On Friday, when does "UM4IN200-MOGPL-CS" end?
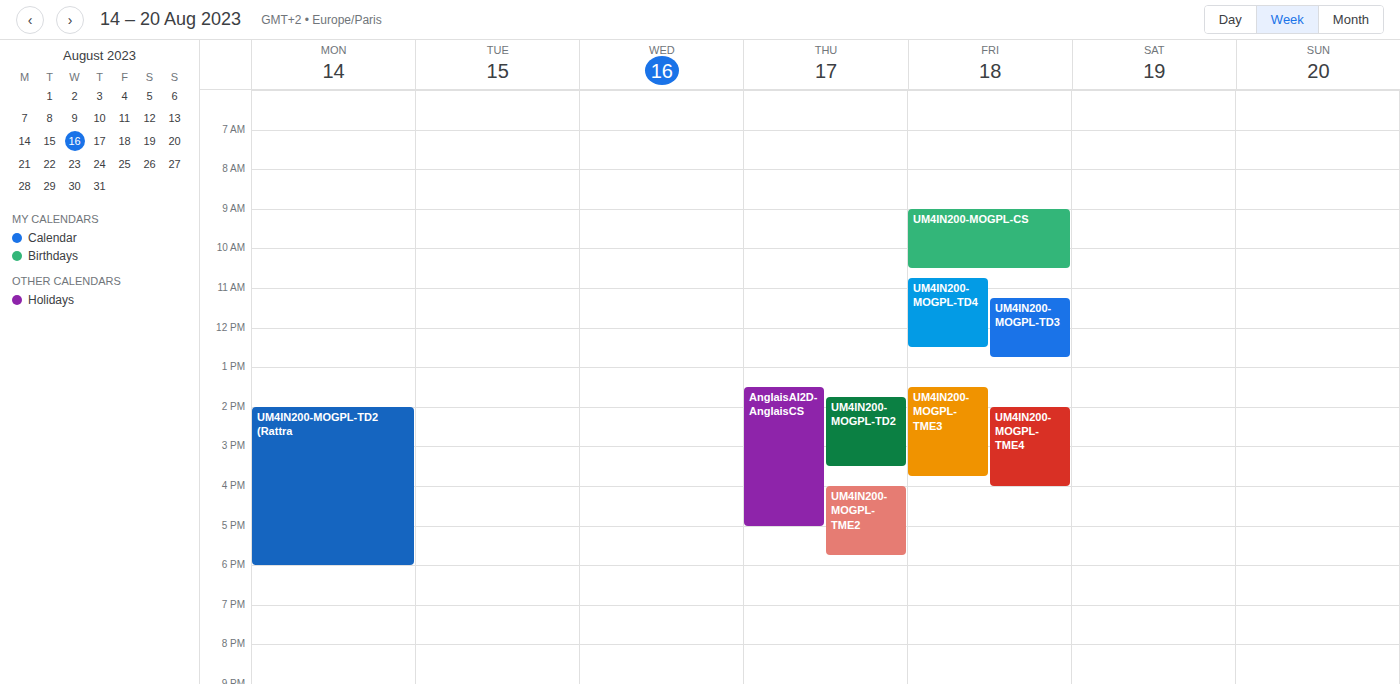
10:30 AM